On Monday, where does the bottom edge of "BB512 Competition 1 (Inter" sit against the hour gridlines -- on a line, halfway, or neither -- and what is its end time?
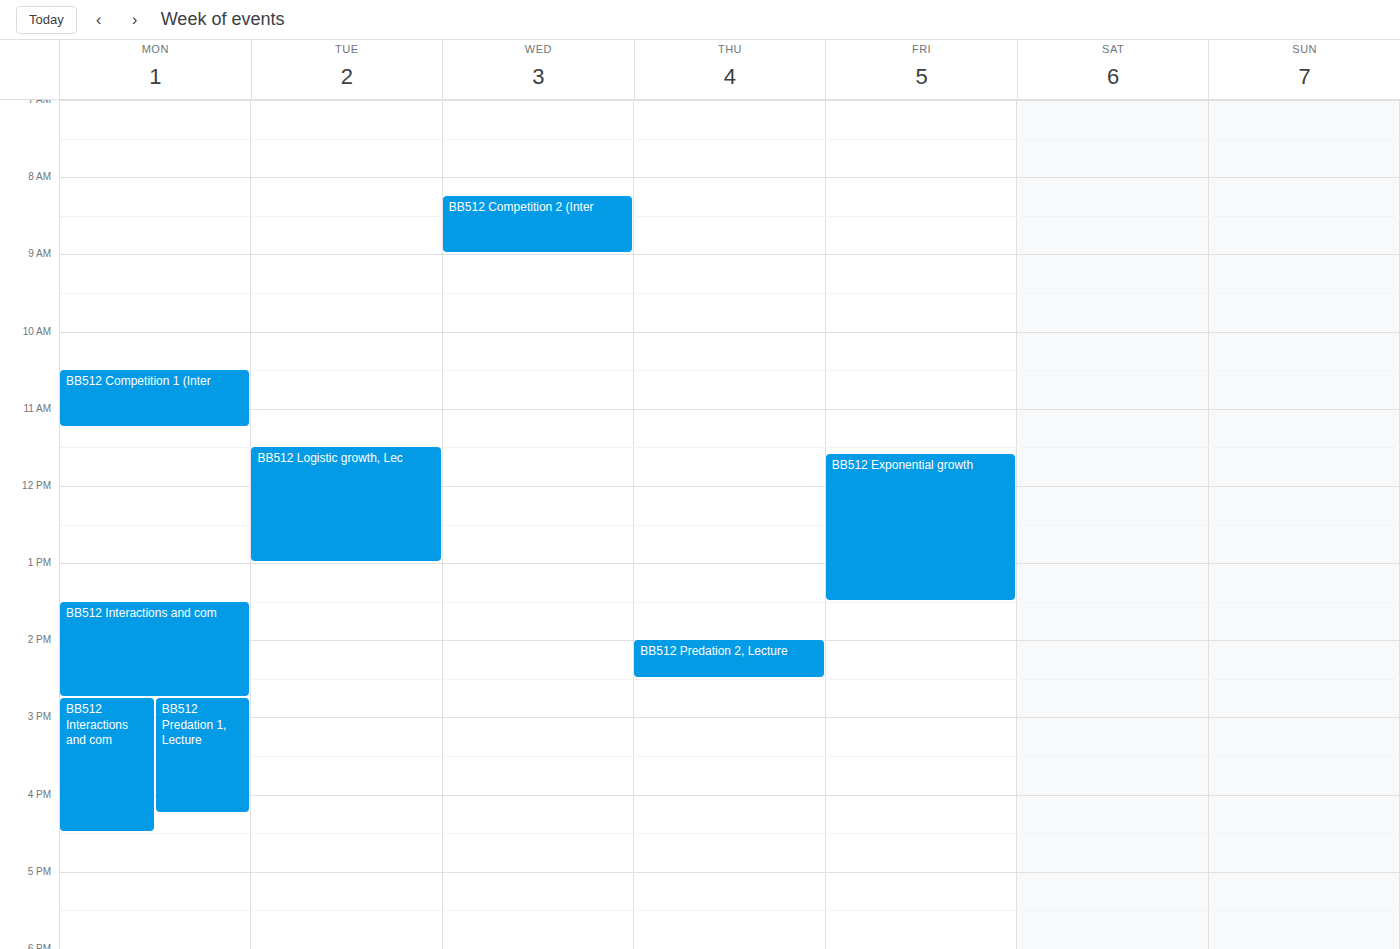
11:15 AM -- neither: a quarter of the way from the 11 AM line to the 12 PM line.